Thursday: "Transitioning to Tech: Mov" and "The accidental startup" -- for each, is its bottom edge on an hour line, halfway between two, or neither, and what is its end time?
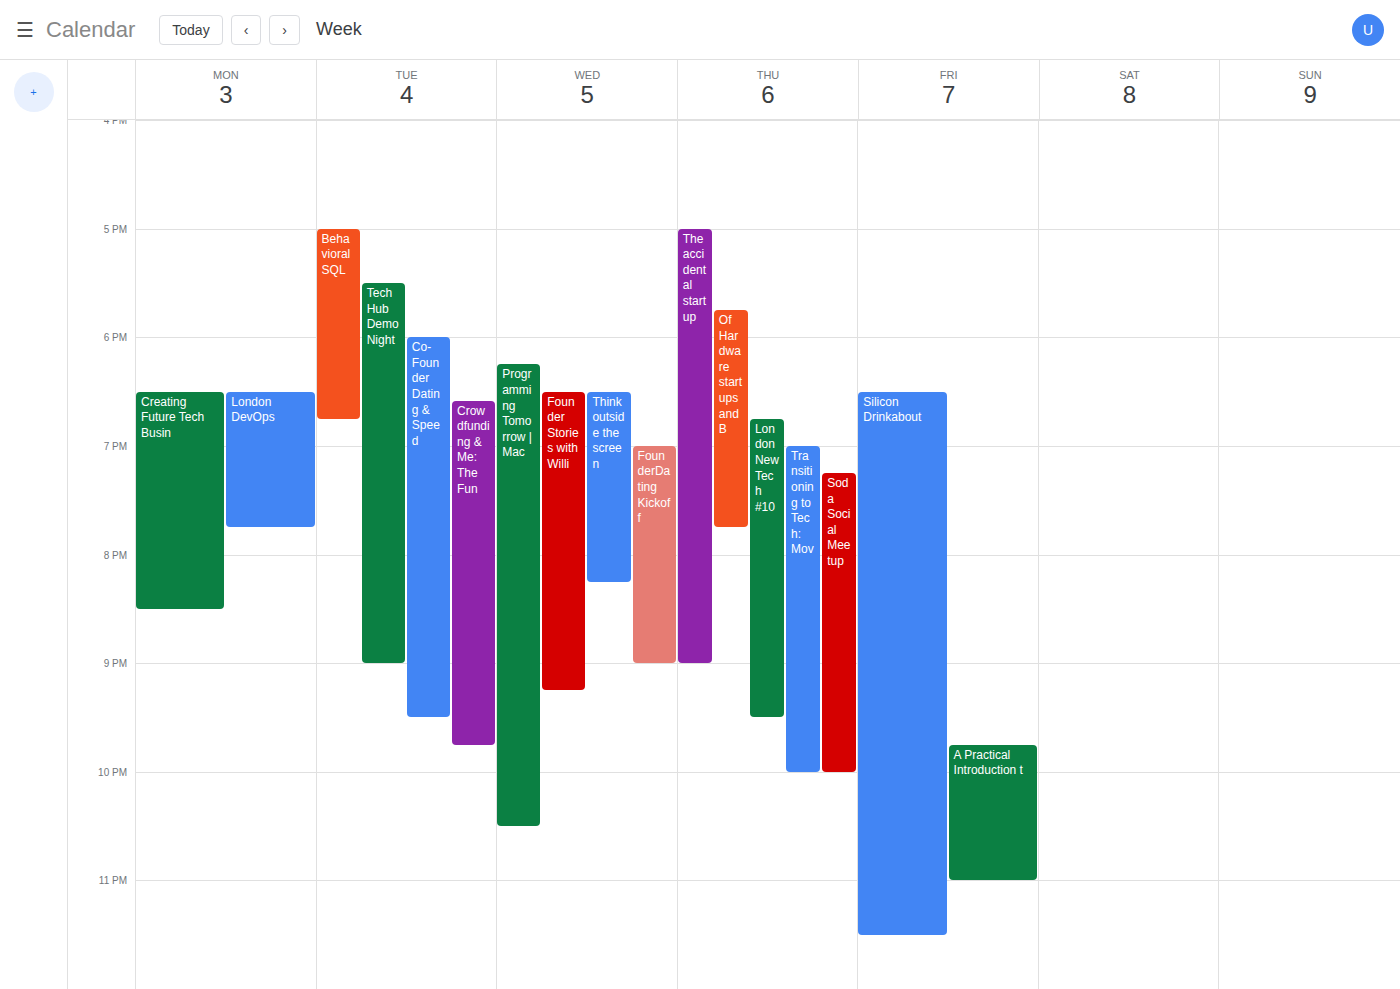
"Transitioning to Tech: Mov": 10:00 PM, exactly on the 10 PM line. "The accidental startup": 9:00 PM, exactly on the 9 PM line.